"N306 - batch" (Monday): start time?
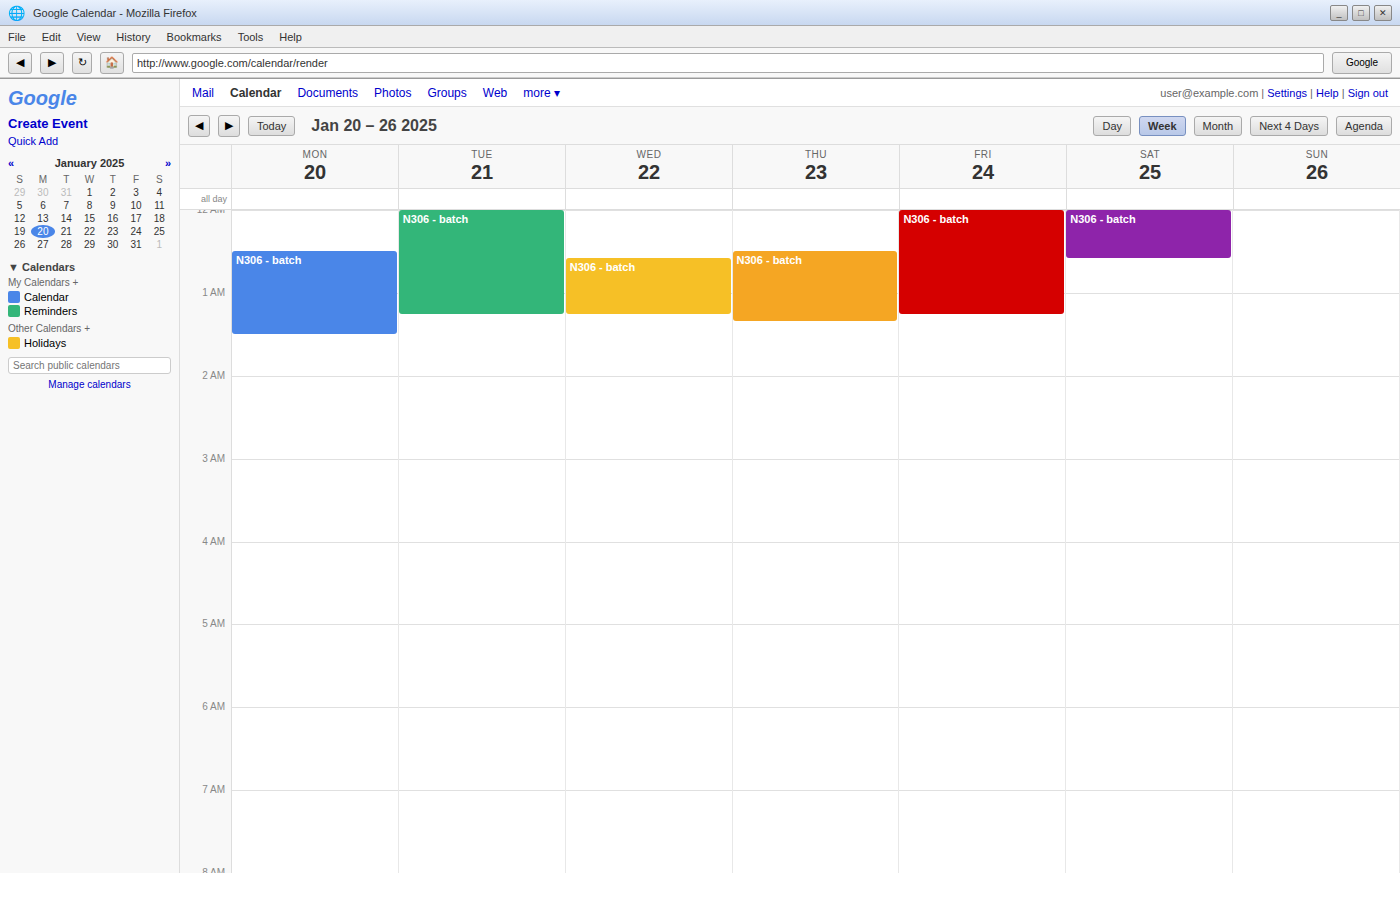
12:30 AM